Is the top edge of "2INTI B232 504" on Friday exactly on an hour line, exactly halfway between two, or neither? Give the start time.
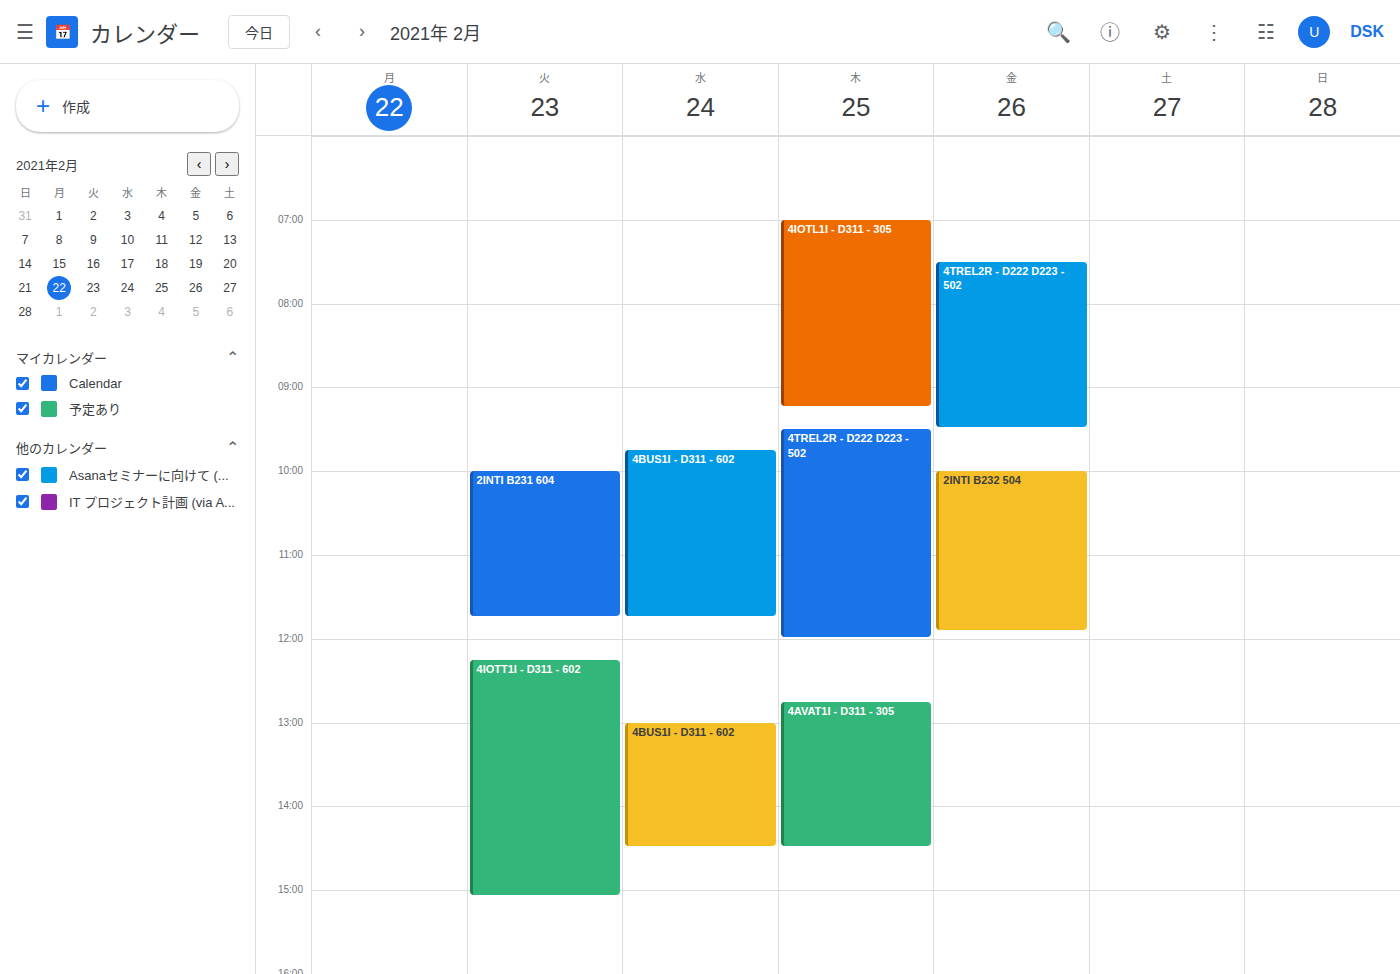
10:00 AM -- exactly on the 10 AM line.